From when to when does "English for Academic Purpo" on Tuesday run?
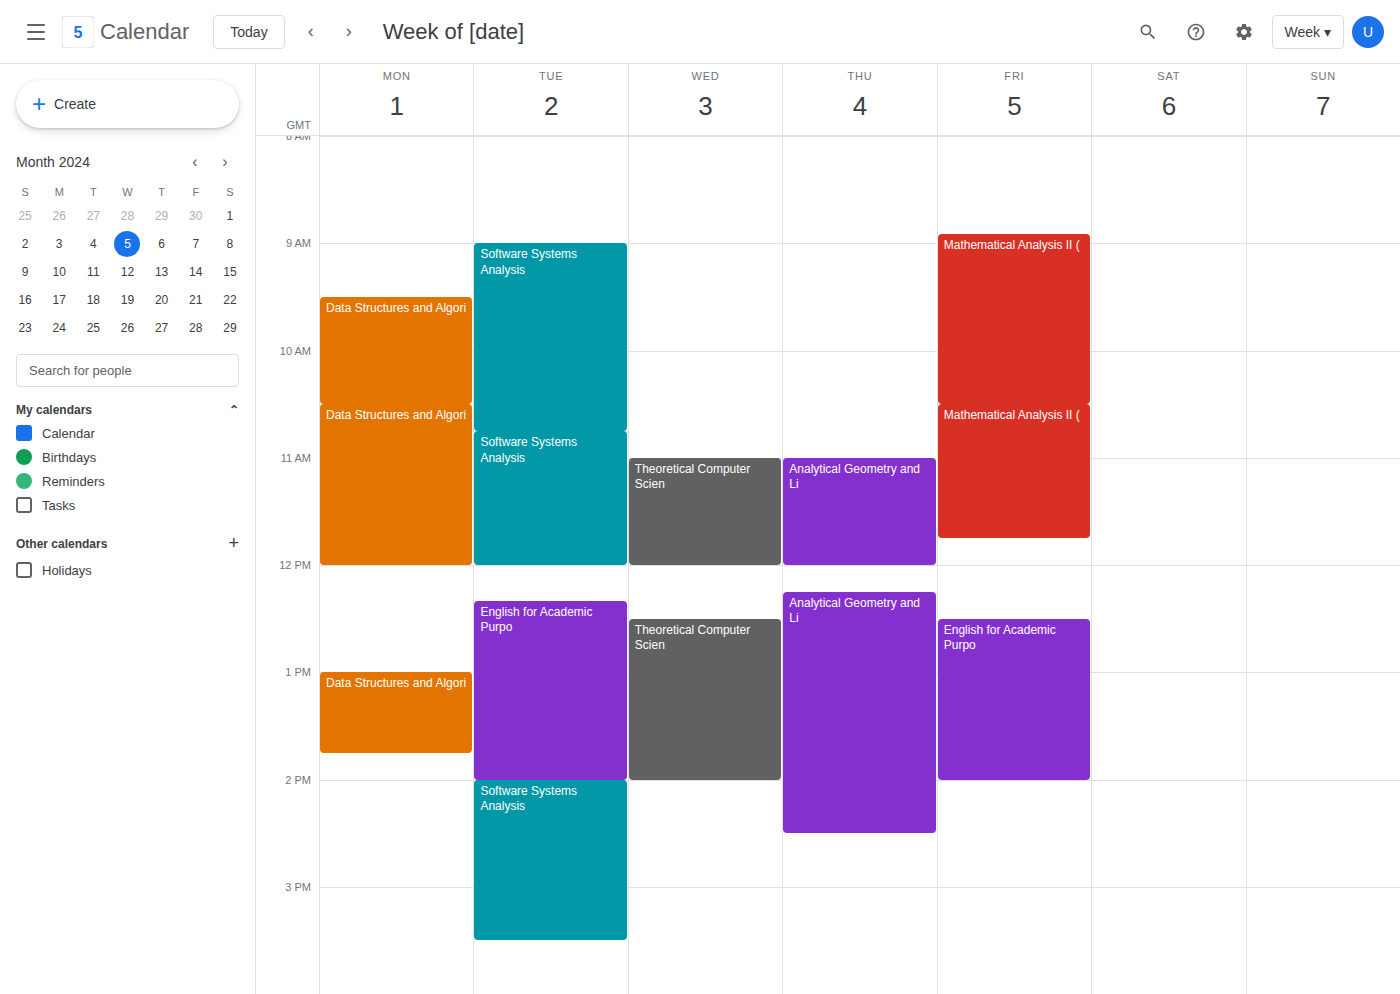
12:20 PM to 2:00 PM